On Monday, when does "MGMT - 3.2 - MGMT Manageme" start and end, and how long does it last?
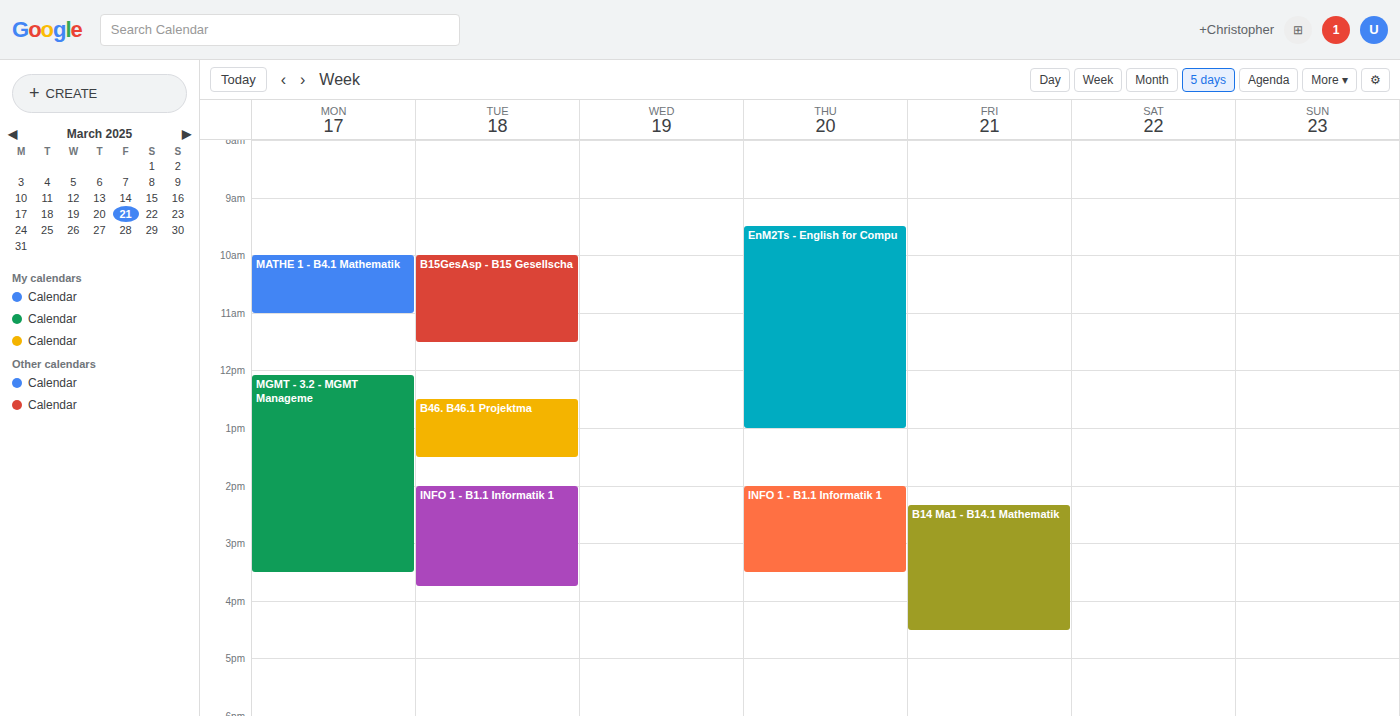
12:05 PM to 3:30 PM, 3 hours 25 minutes